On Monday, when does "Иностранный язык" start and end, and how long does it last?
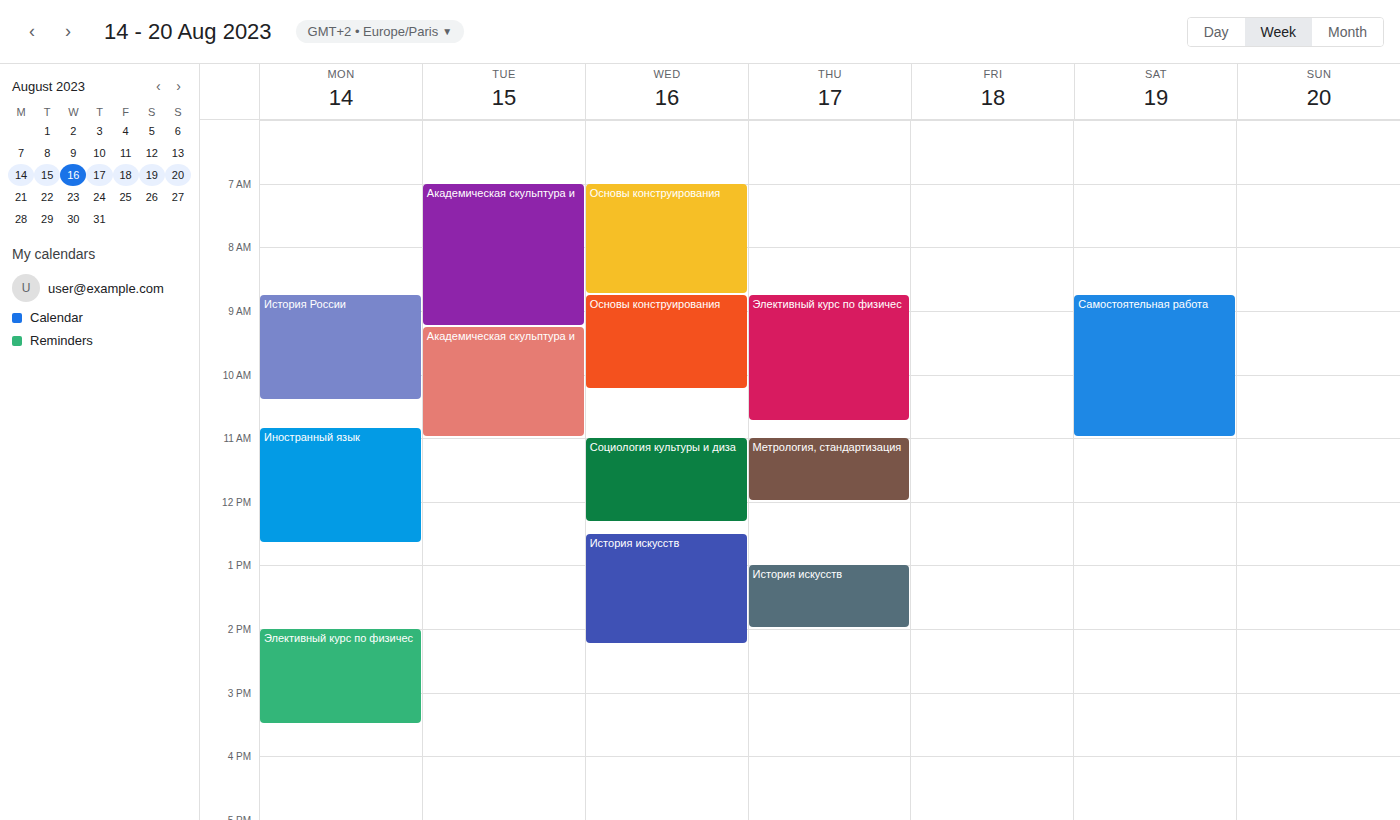
10:50 AM to 12:40 PM, 1 hour 50 minutes